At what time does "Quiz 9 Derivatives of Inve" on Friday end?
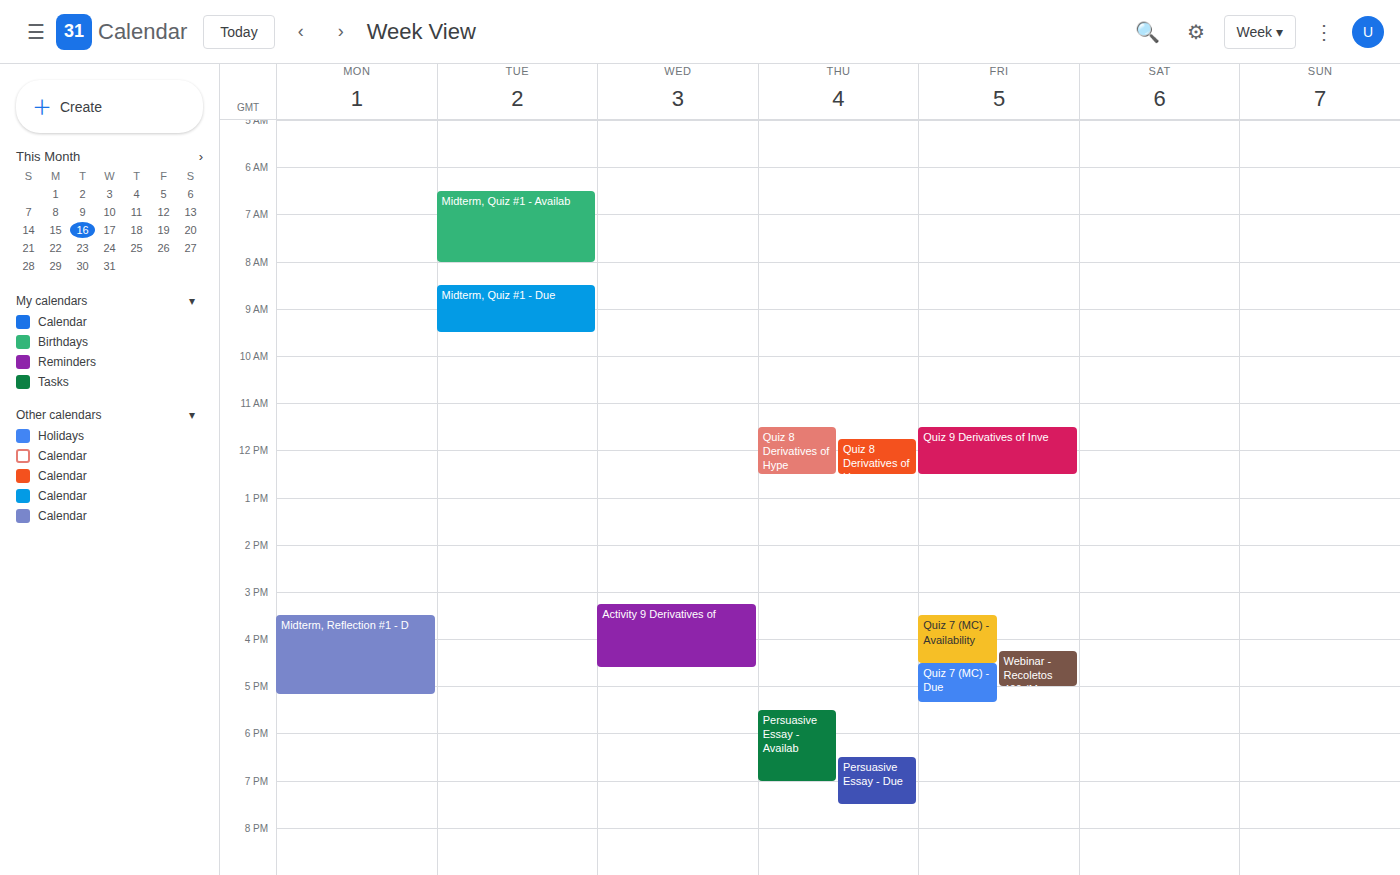
12:30 PM